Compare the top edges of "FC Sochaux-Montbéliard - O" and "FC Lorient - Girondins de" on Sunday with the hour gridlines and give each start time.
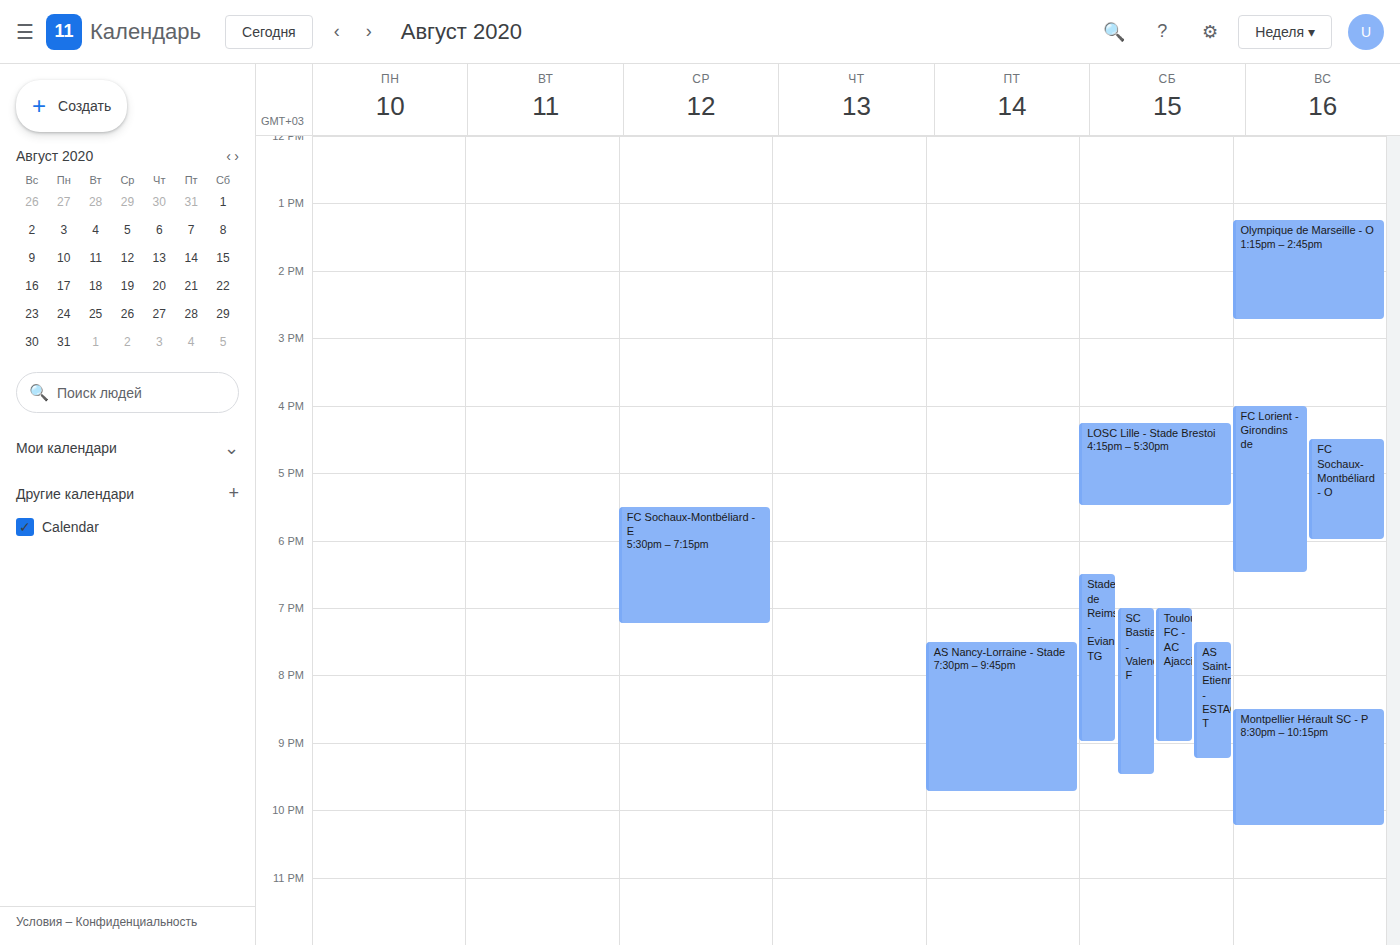
"FC Sochaux-Montbéliard - O": 4:30 PM, halfway between the 4 PM and 5 PM lines. "FC Lorient - Girondins de": 4:00 PM, exactly on the 4 PM line.